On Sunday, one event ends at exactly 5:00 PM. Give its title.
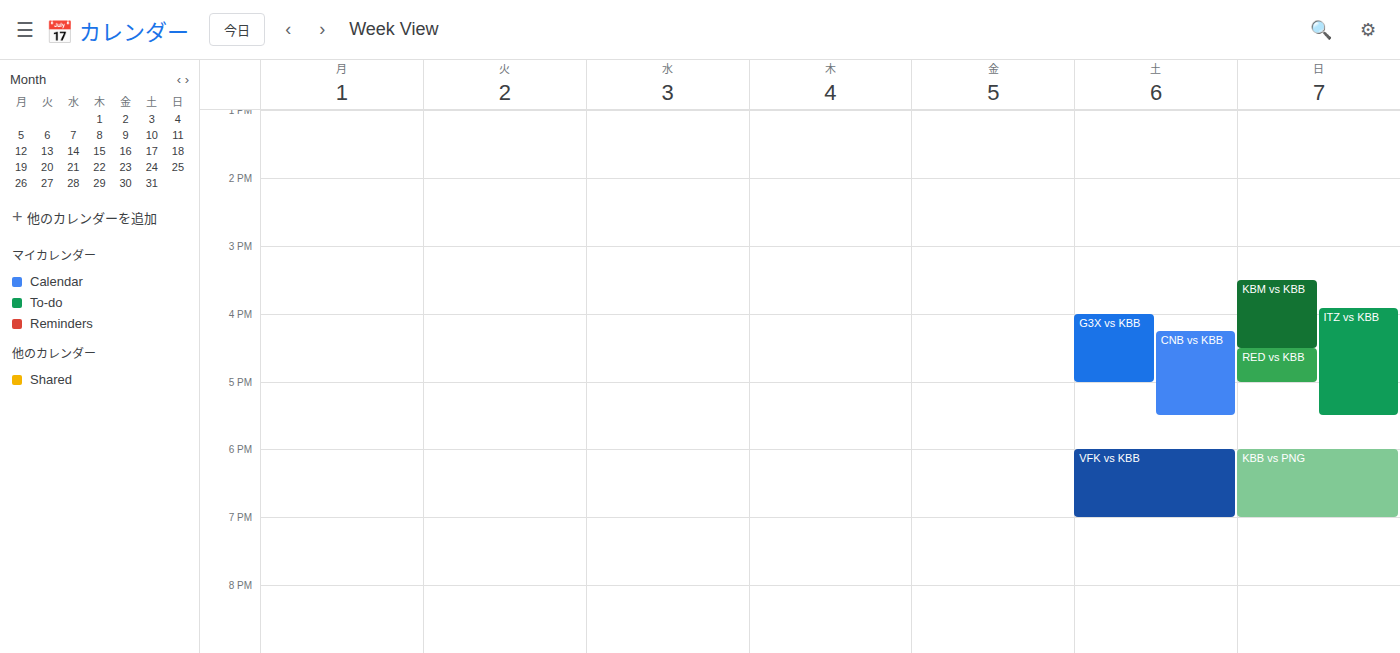
"RED vs KBB"